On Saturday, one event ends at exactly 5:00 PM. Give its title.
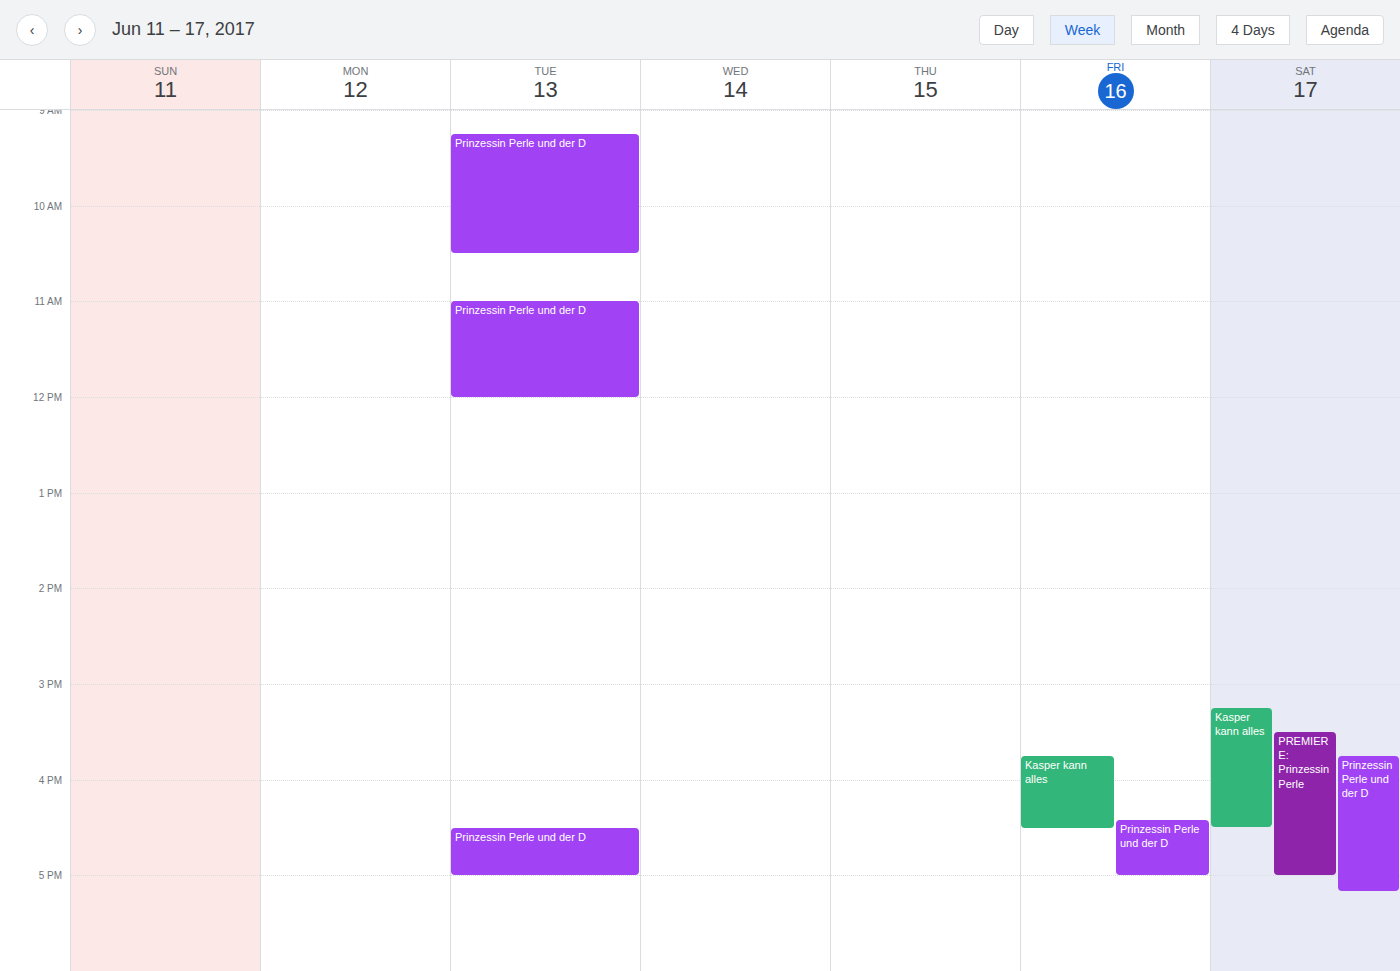
"PREMIERE: Prinzessin Perle"